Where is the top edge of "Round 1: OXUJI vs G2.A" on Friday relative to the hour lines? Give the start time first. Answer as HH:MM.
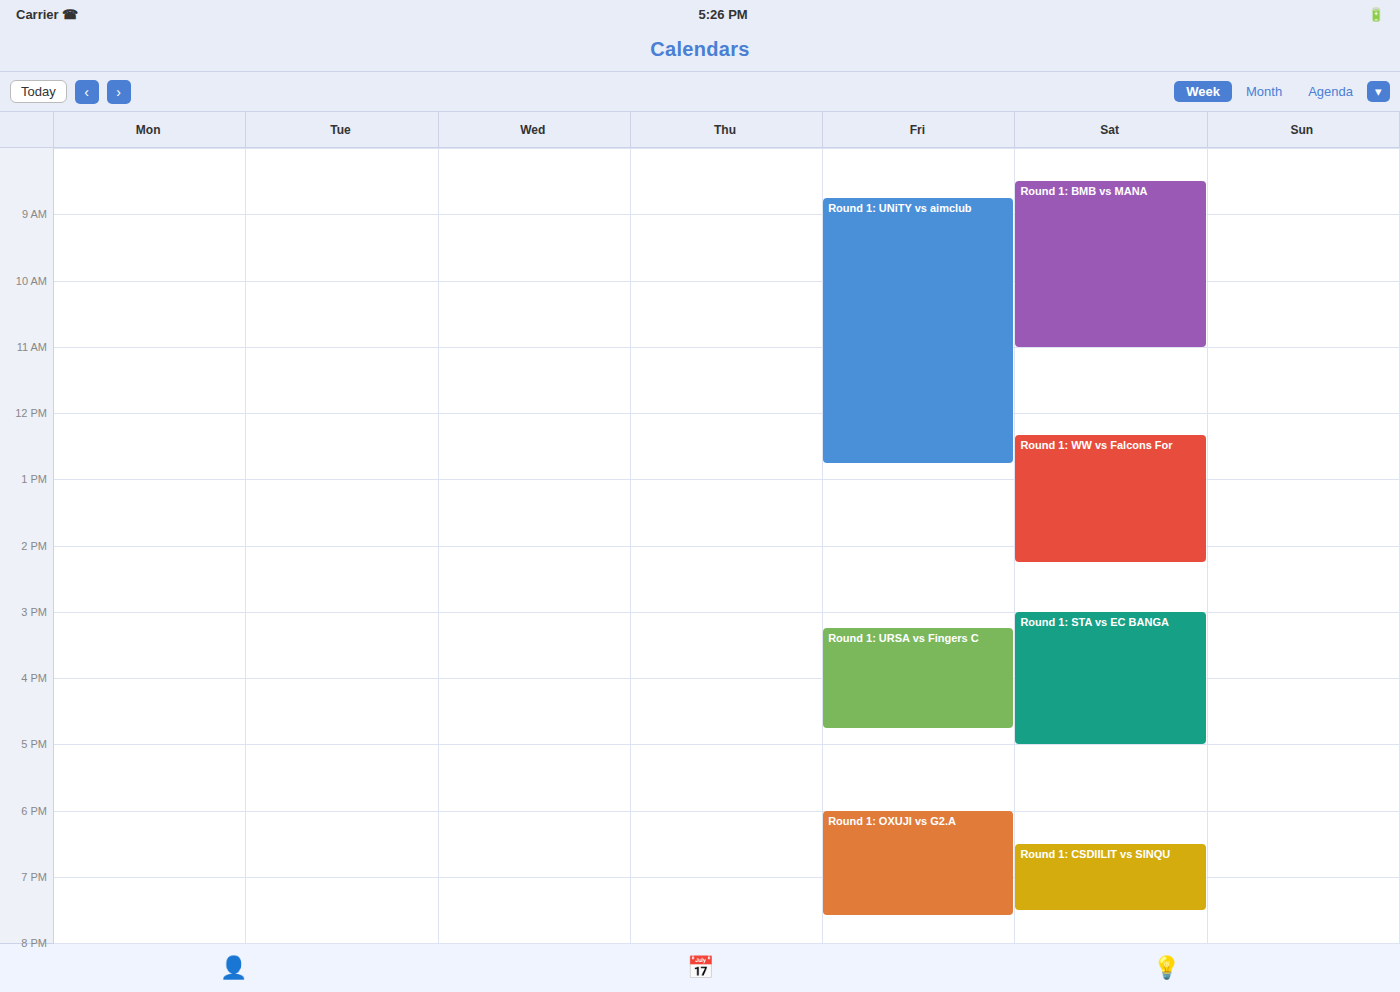
18:00 -- exactly on the 18:00 line.